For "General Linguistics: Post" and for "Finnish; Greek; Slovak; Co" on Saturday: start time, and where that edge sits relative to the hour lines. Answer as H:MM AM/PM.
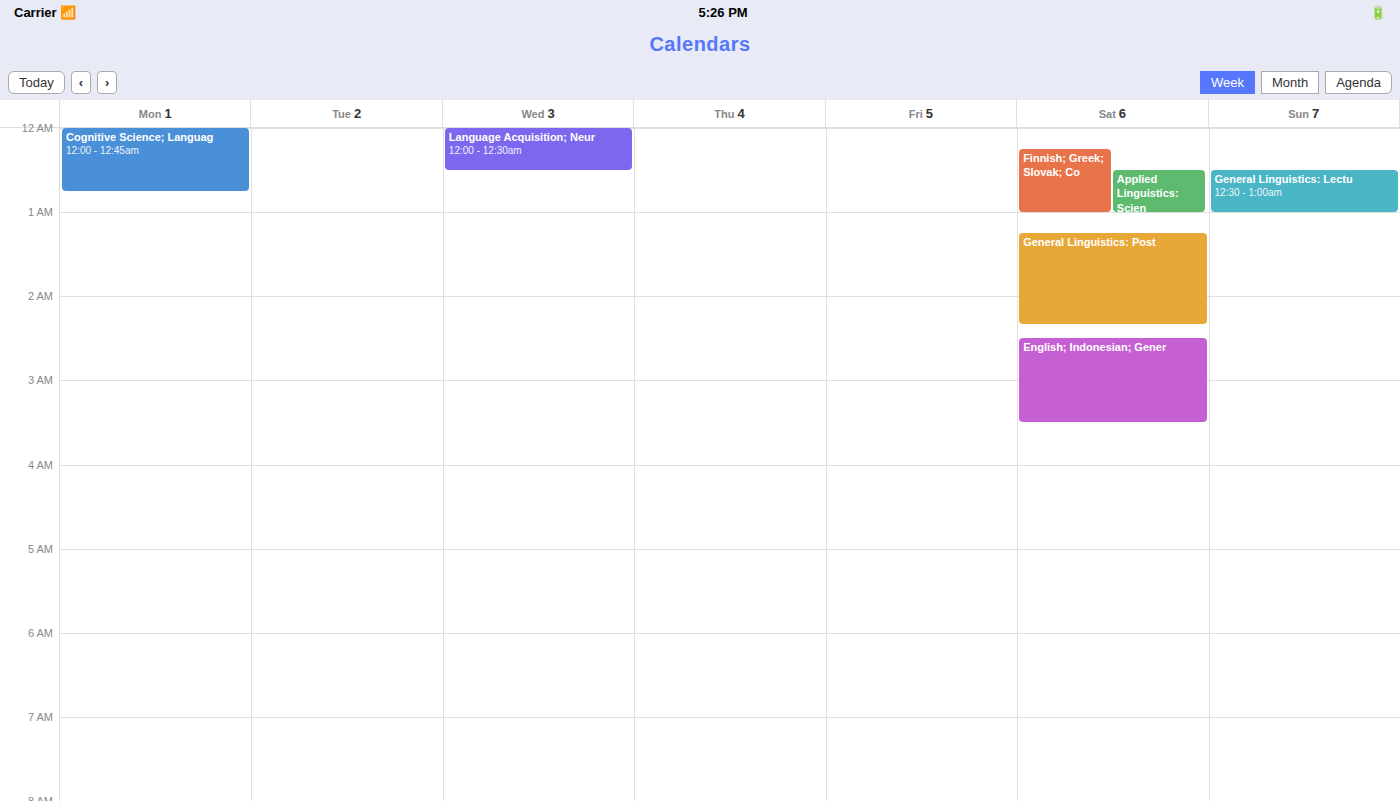
"General Linguistics: Post": 1:15 AM, neither: a quarter of the way from the 1 AM line to the 2 AM line. "Finnish; Greek; Slovak; Co": 12:15 AM, neither: a quarter of the way from the 12 AM line to the 1 AM line.